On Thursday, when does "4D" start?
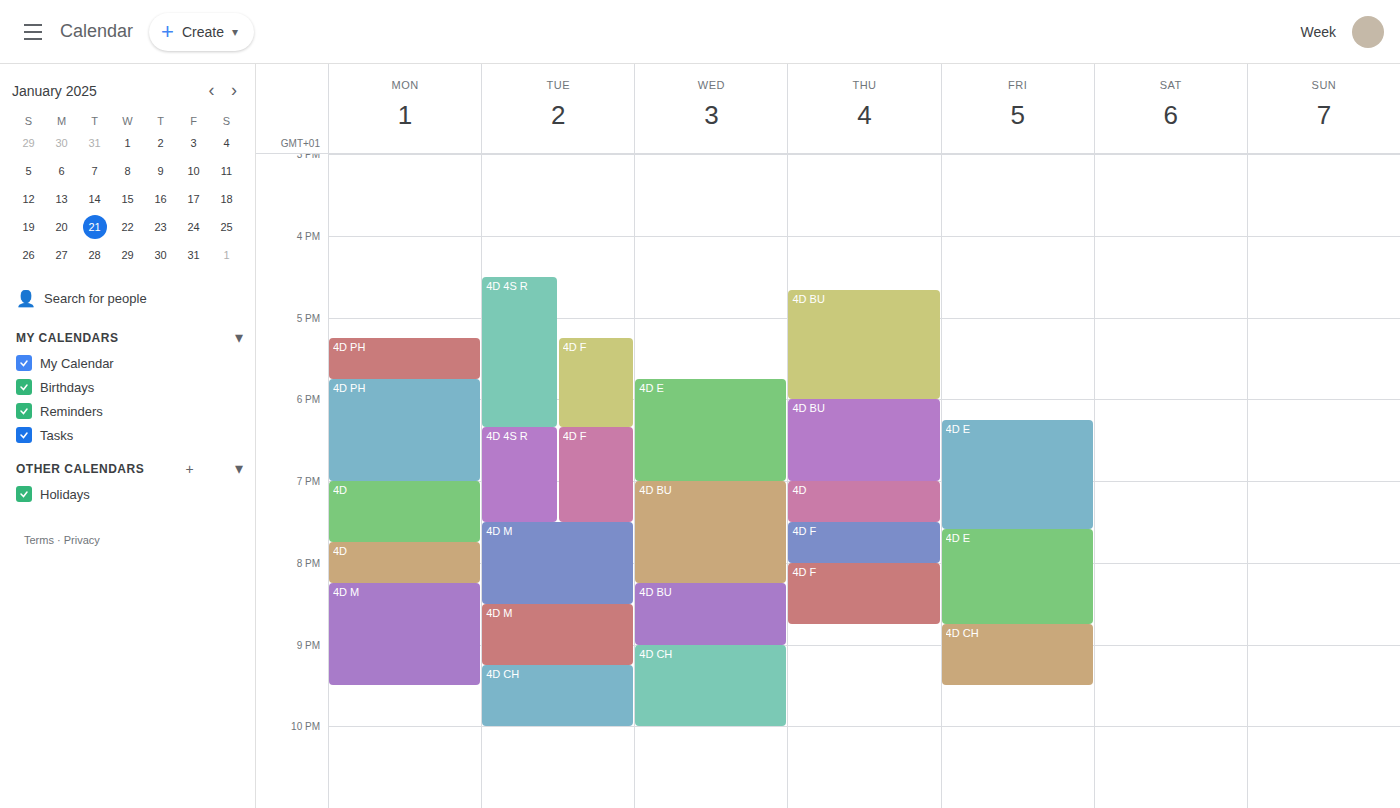
7:00 PM